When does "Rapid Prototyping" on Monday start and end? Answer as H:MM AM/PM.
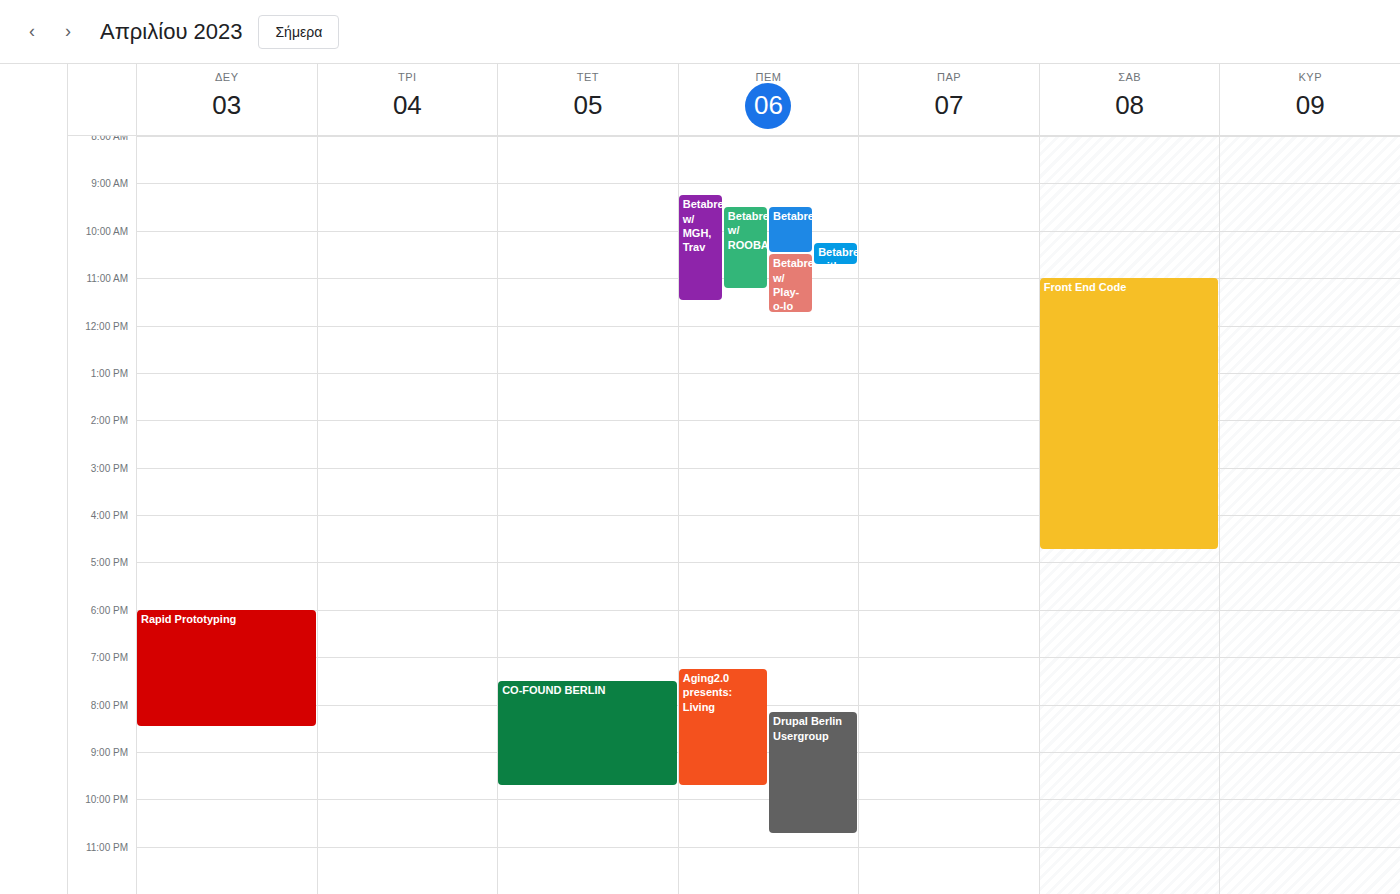
6:00 PM to 8:30 PM